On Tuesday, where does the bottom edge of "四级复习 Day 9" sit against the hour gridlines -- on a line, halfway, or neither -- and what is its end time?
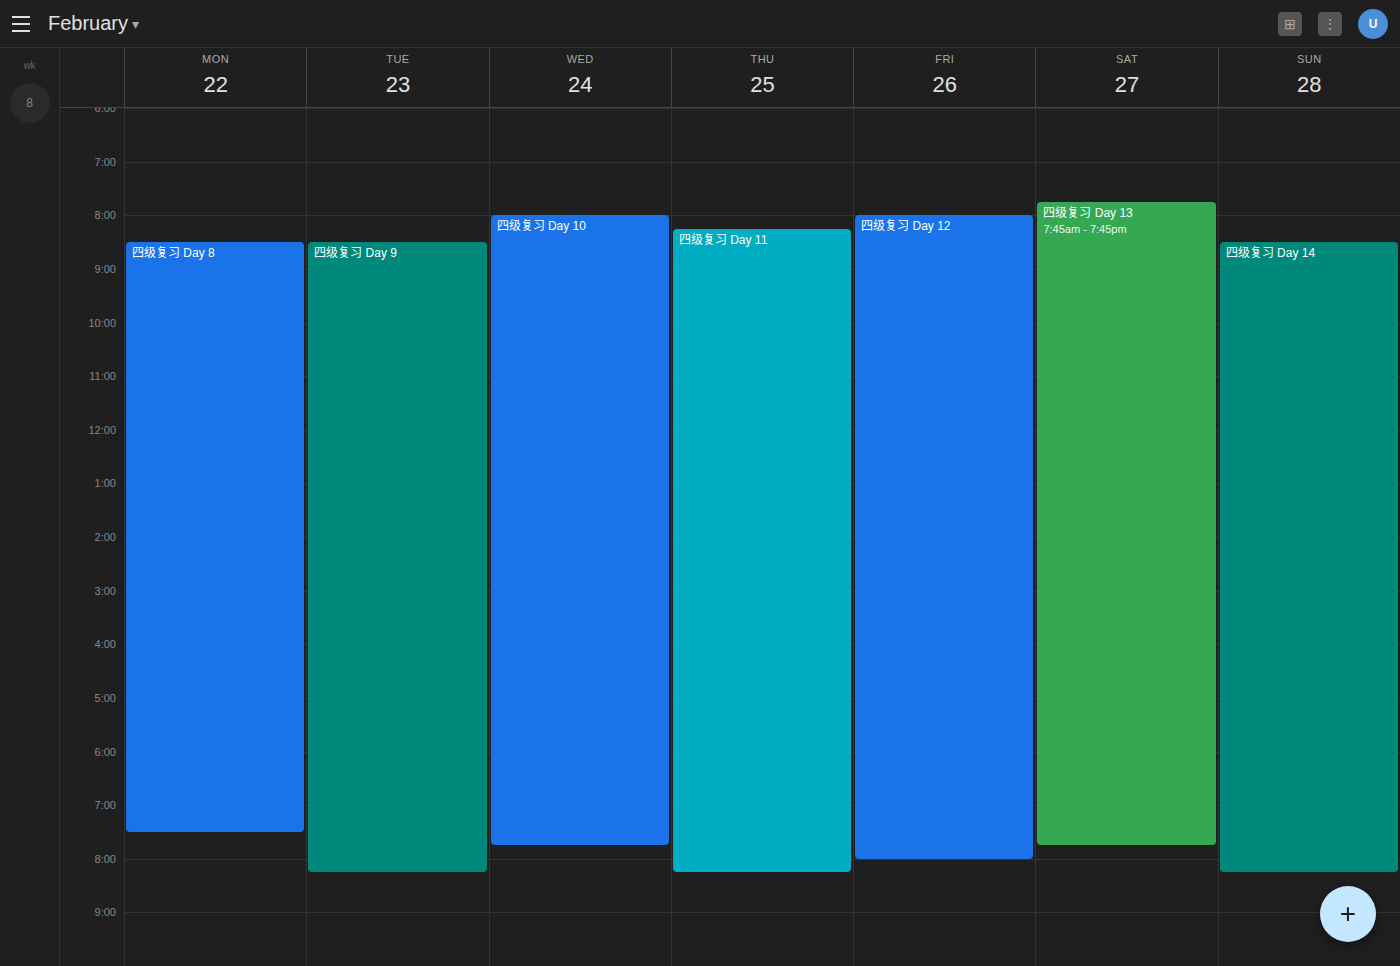
20:15 -- neither: a quarter of the way from the 20:00 line to the 21:00 line.